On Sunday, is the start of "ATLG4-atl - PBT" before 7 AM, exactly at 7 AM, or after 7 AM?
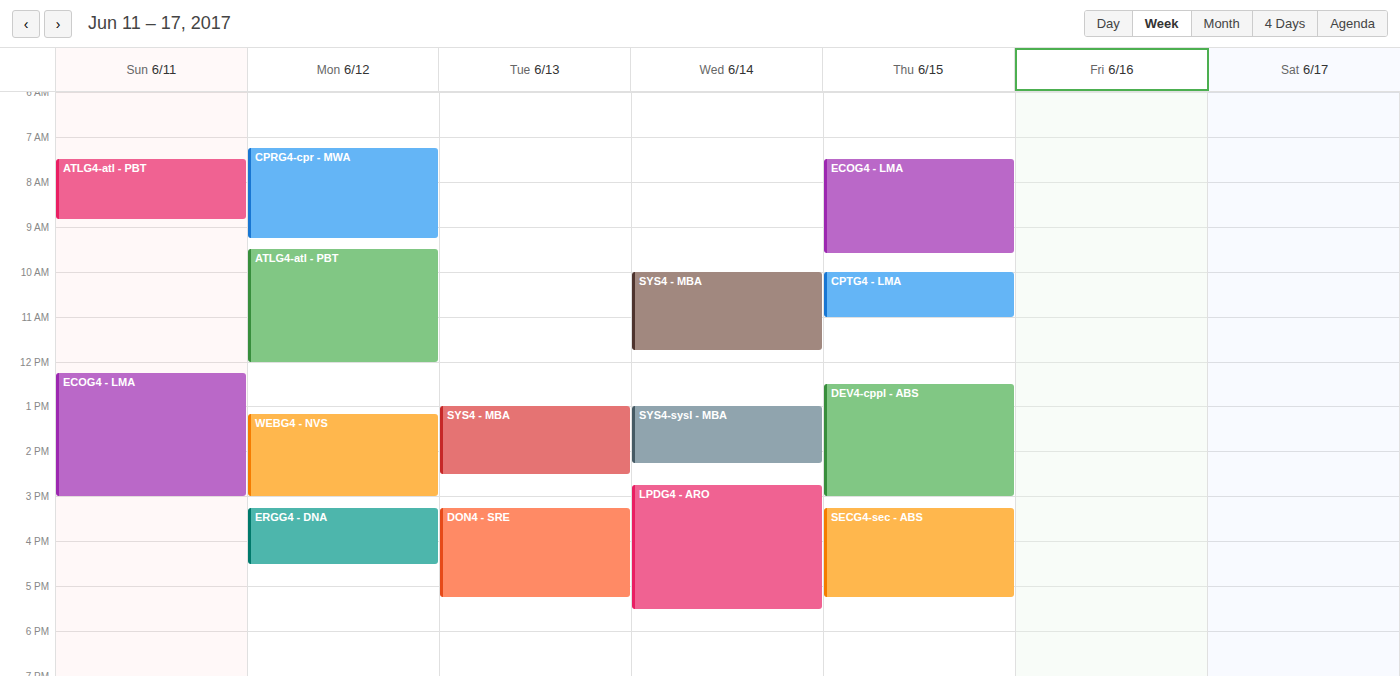
7:30 AM -- after 7 AM, 30 minutes below the 7 AM line.